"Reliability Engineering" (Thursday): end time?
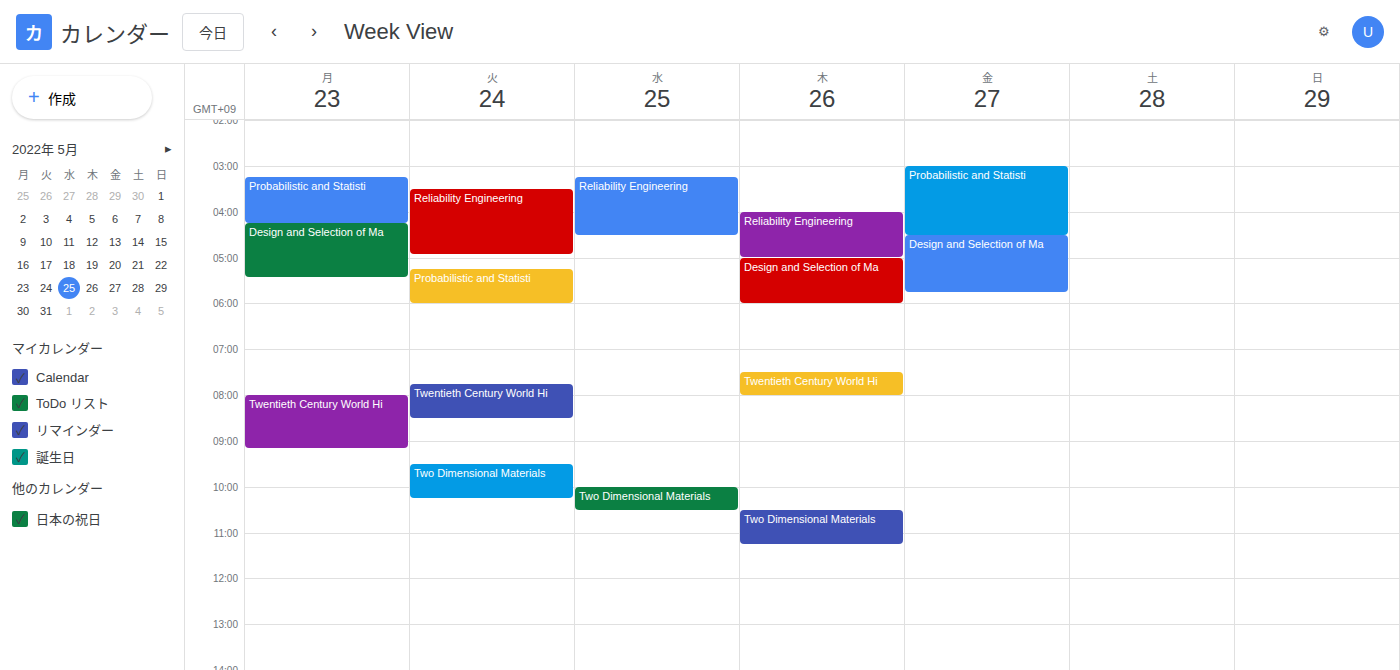
5:00 AM